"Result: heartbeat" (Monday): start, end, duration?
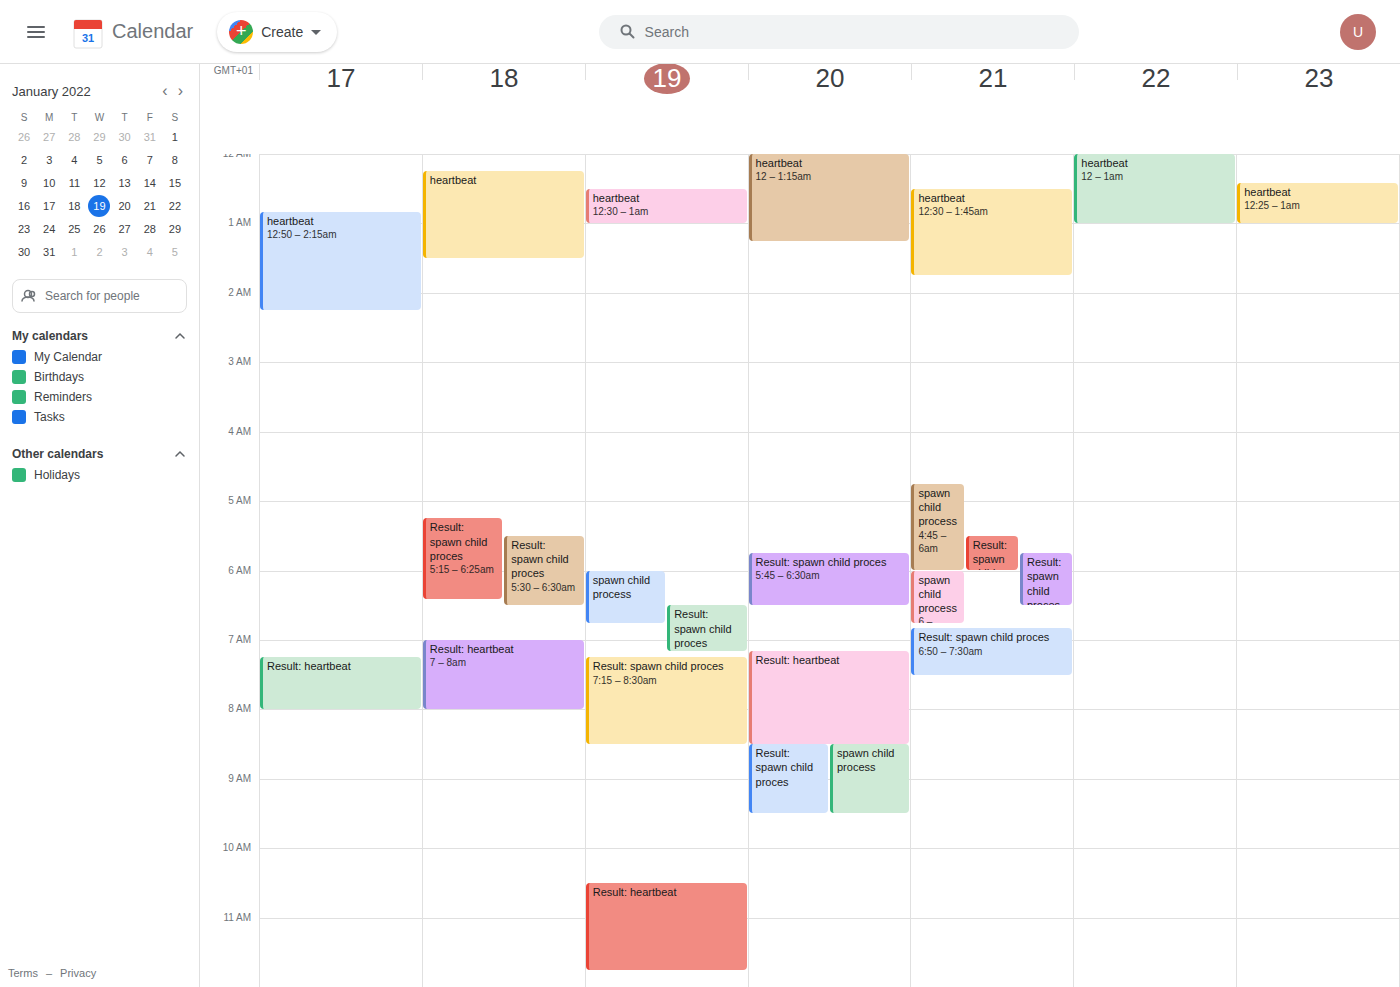
7:15 AM to 8:00 AM, 45 minutes